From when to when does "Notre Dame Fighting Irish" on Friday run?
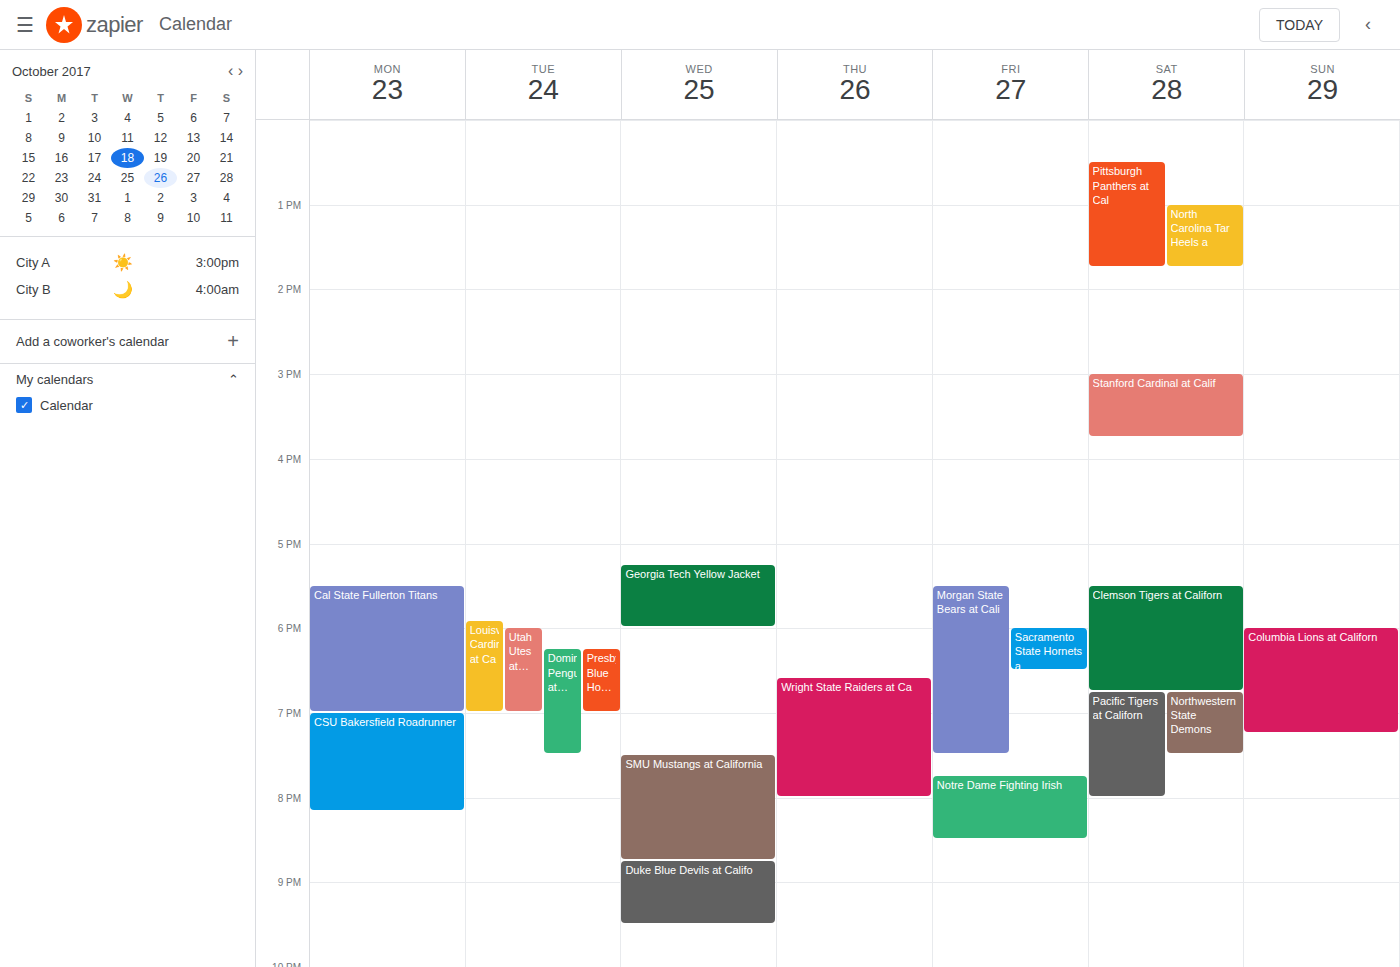
7:45 PM to 8:30 PM